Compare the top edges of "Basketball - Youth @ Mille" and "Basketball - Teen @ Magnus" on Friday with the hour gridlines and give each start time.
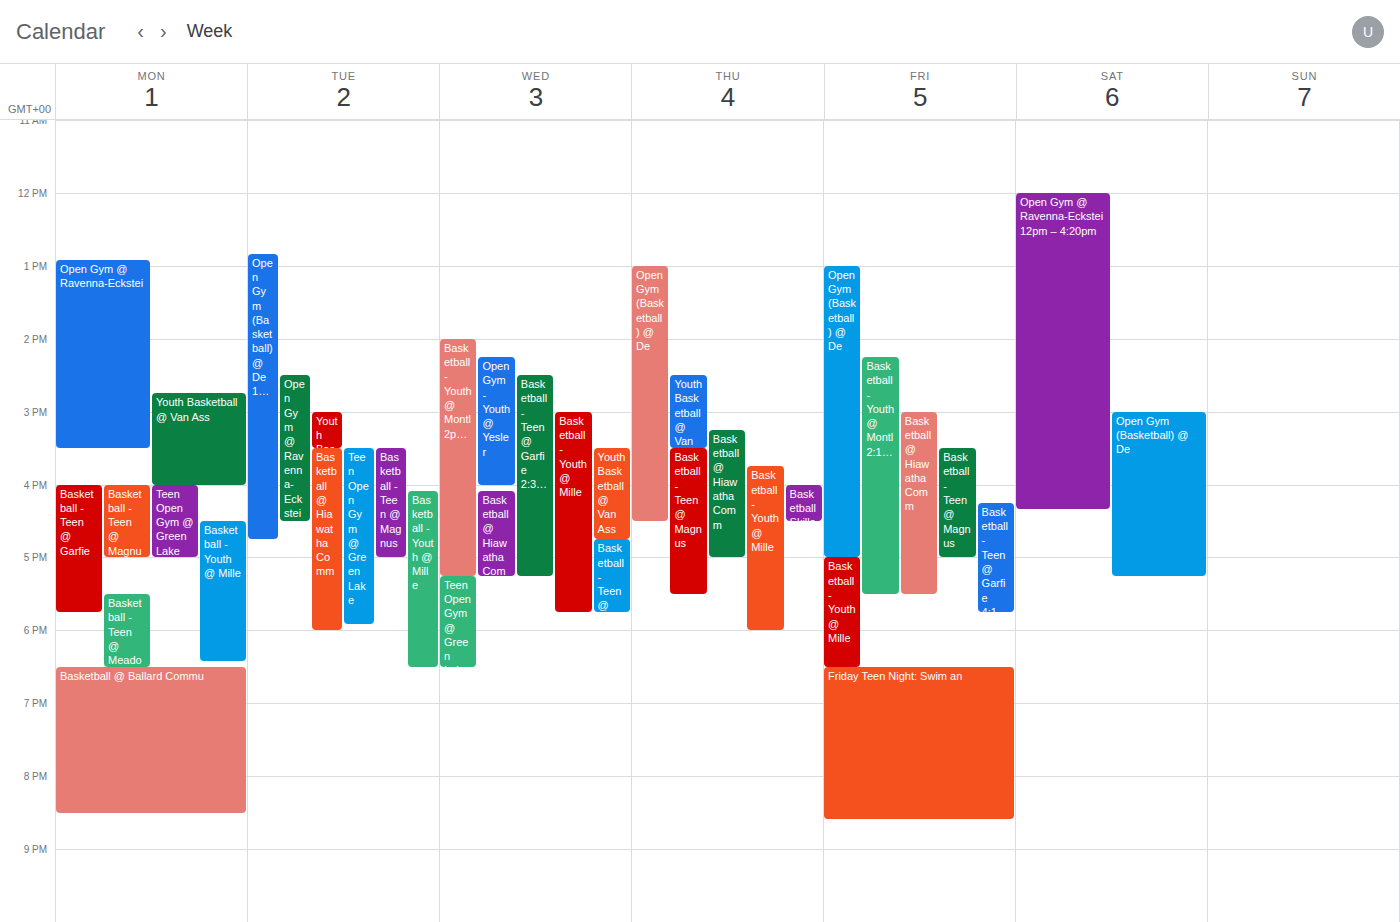
"Basketball - Youth @ Mille": 5:00 PM, exactly on the 5 PM line. "Basketball - Teen @ Magnus": 3:30 PM, halfway between the 3 PM and 4 PM lines.